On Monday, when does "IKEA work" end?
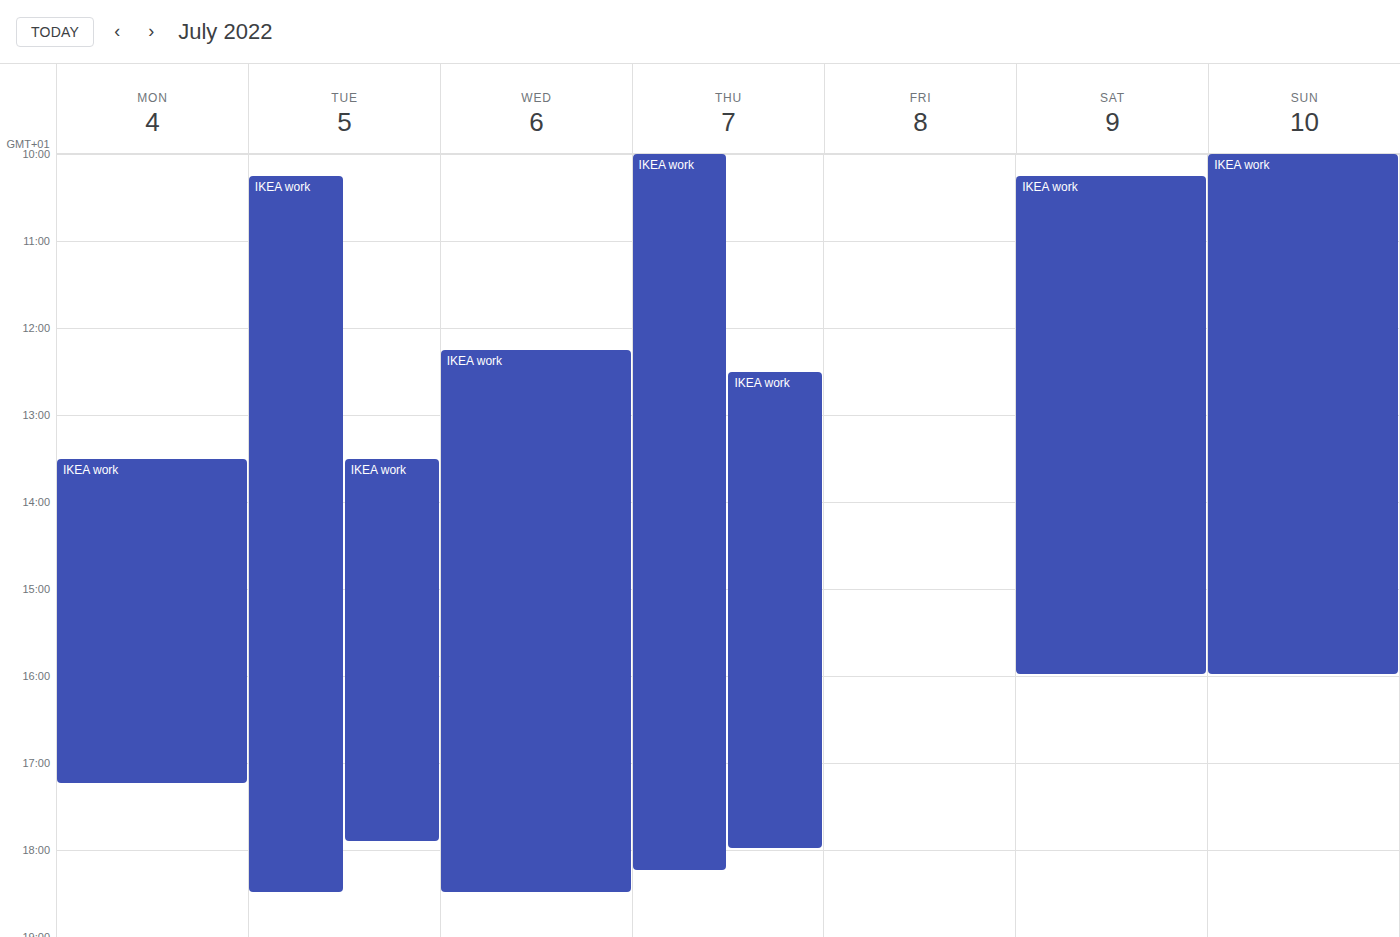
5:15 PM